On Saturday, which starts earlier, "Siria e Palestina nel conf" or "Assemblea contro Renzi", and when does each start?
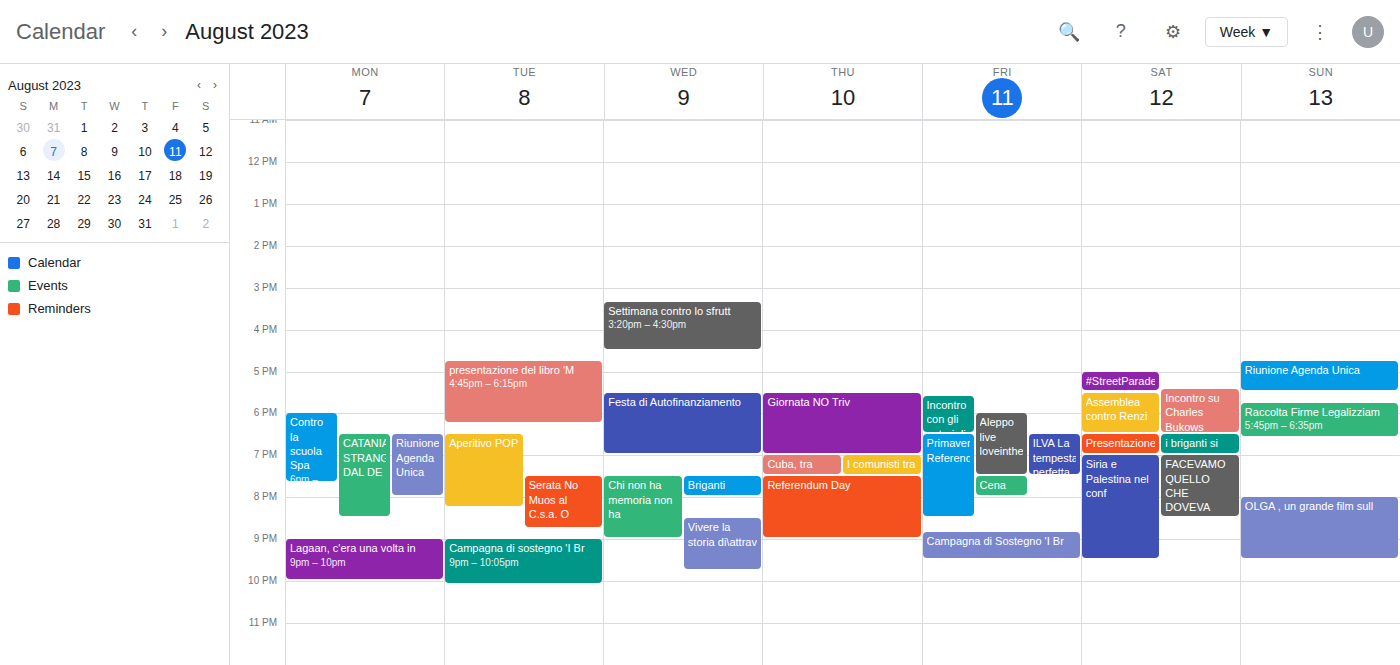
"Assemblea contro Renzi" 5:30 PM; "Siria e Palestina nel conf" 7:00 PM.